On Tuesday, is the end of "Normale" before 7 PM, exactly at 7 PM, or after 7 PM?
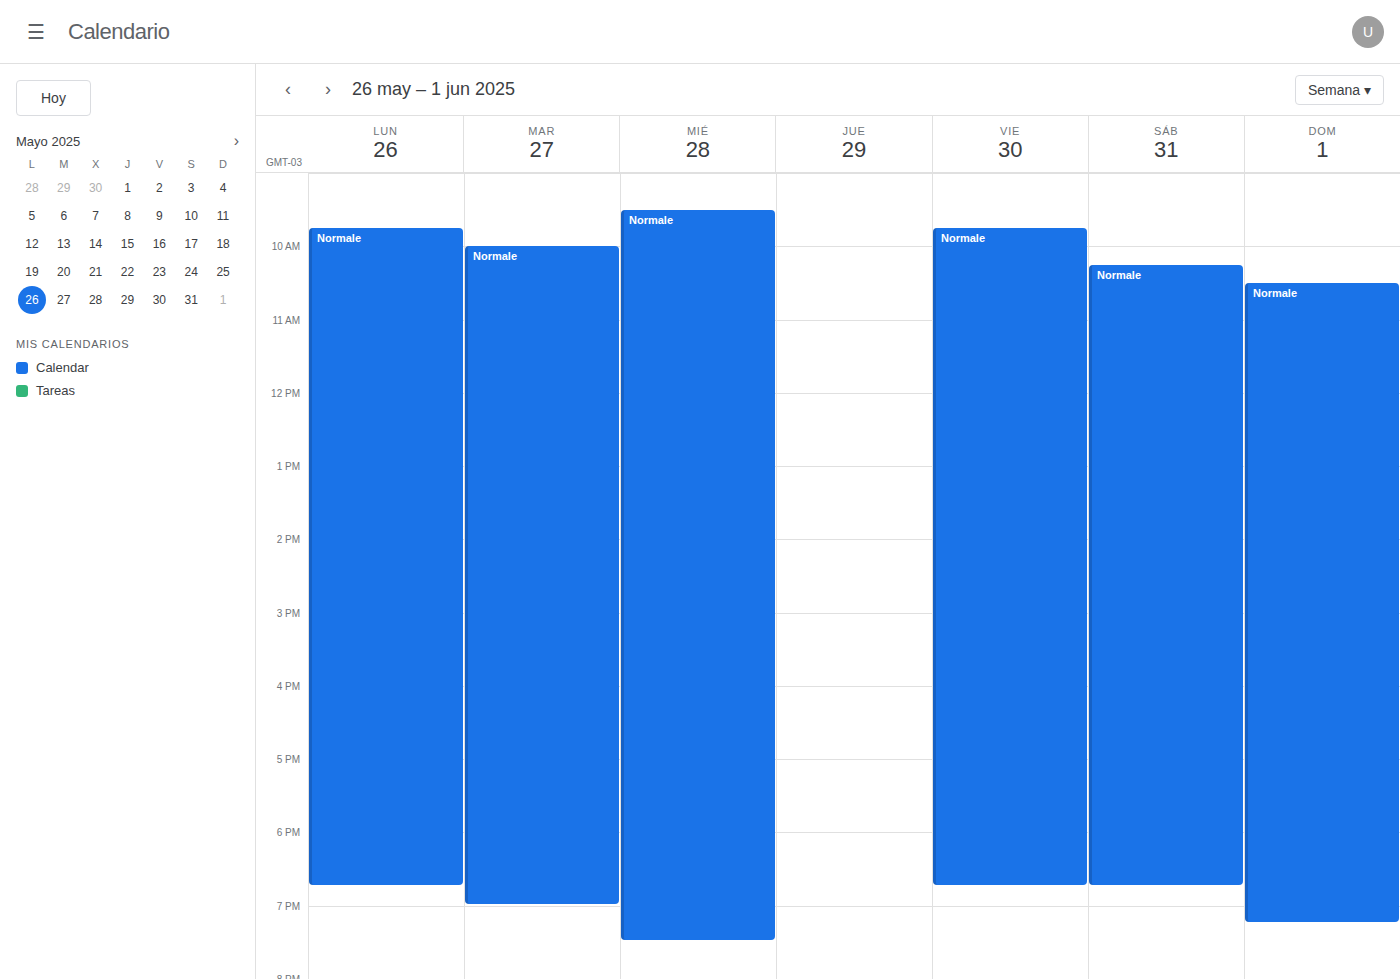
7:00 PM -- exactly at 7 PM, on the 7 PM line.